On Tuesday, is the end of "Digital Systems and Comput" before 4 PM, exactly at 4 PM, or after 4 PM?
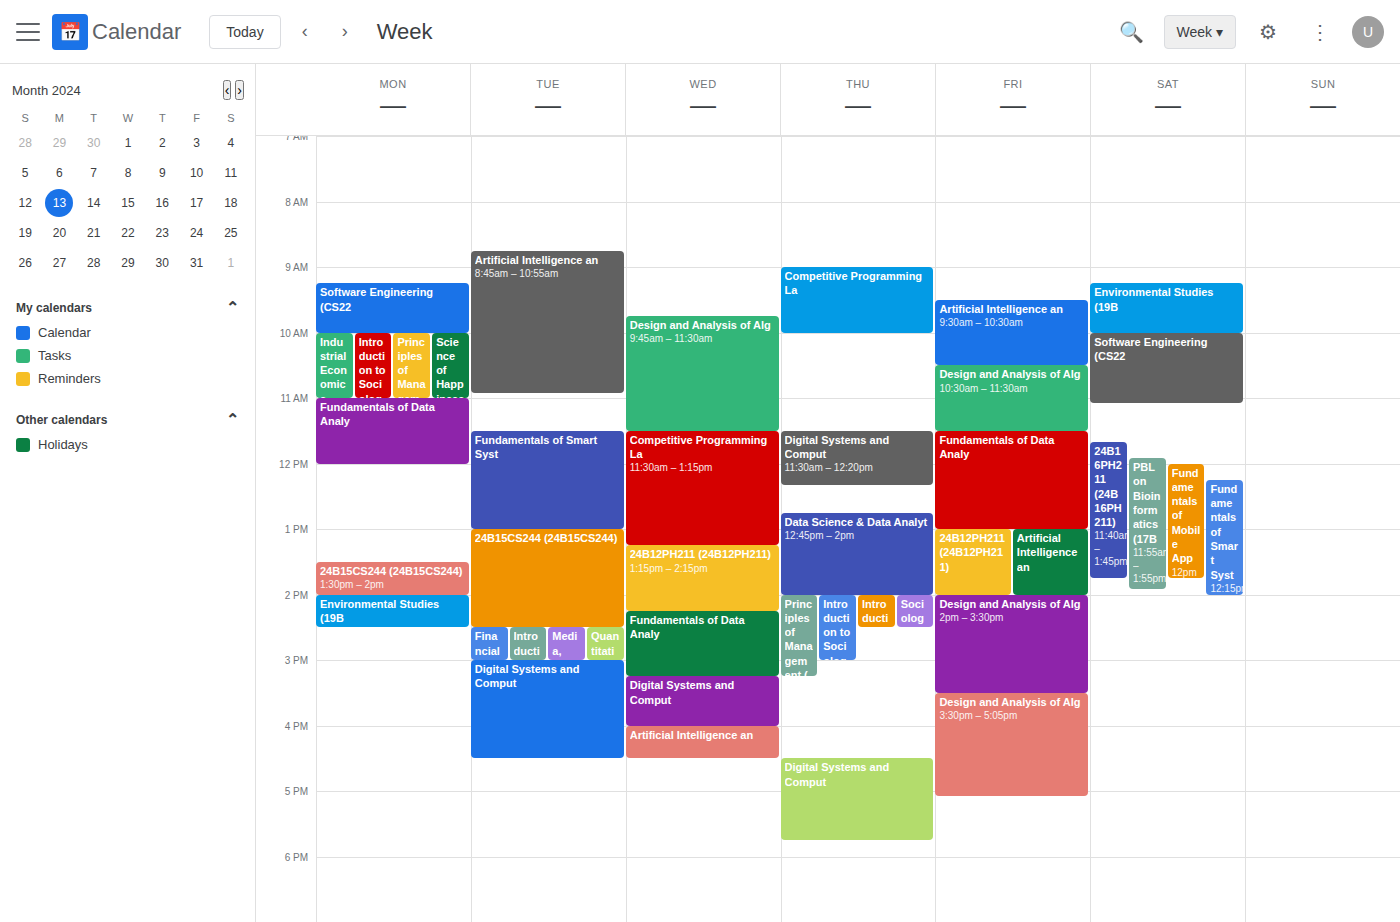
4:30 PM -- after 4 PM, 30 minutes below the 4 PM line.